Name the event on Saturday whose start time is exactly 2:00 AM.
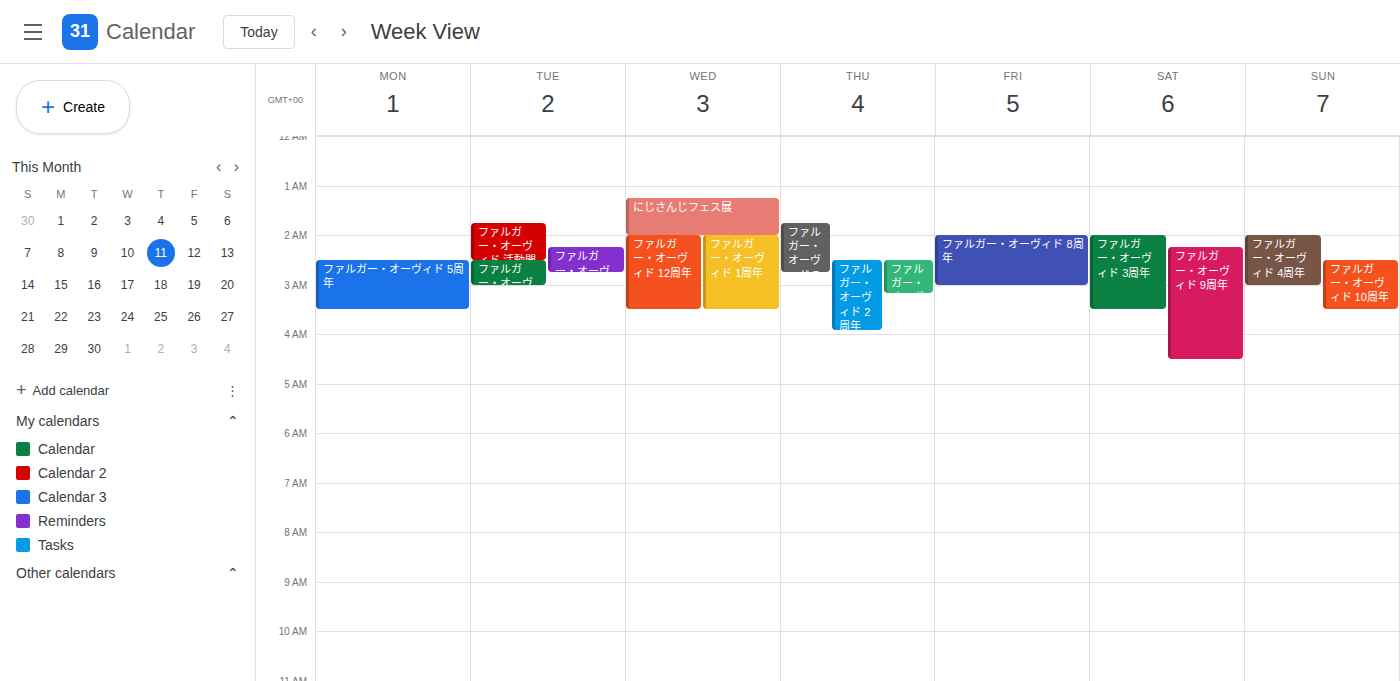
"ファルガー・オーヴィド 3周年"